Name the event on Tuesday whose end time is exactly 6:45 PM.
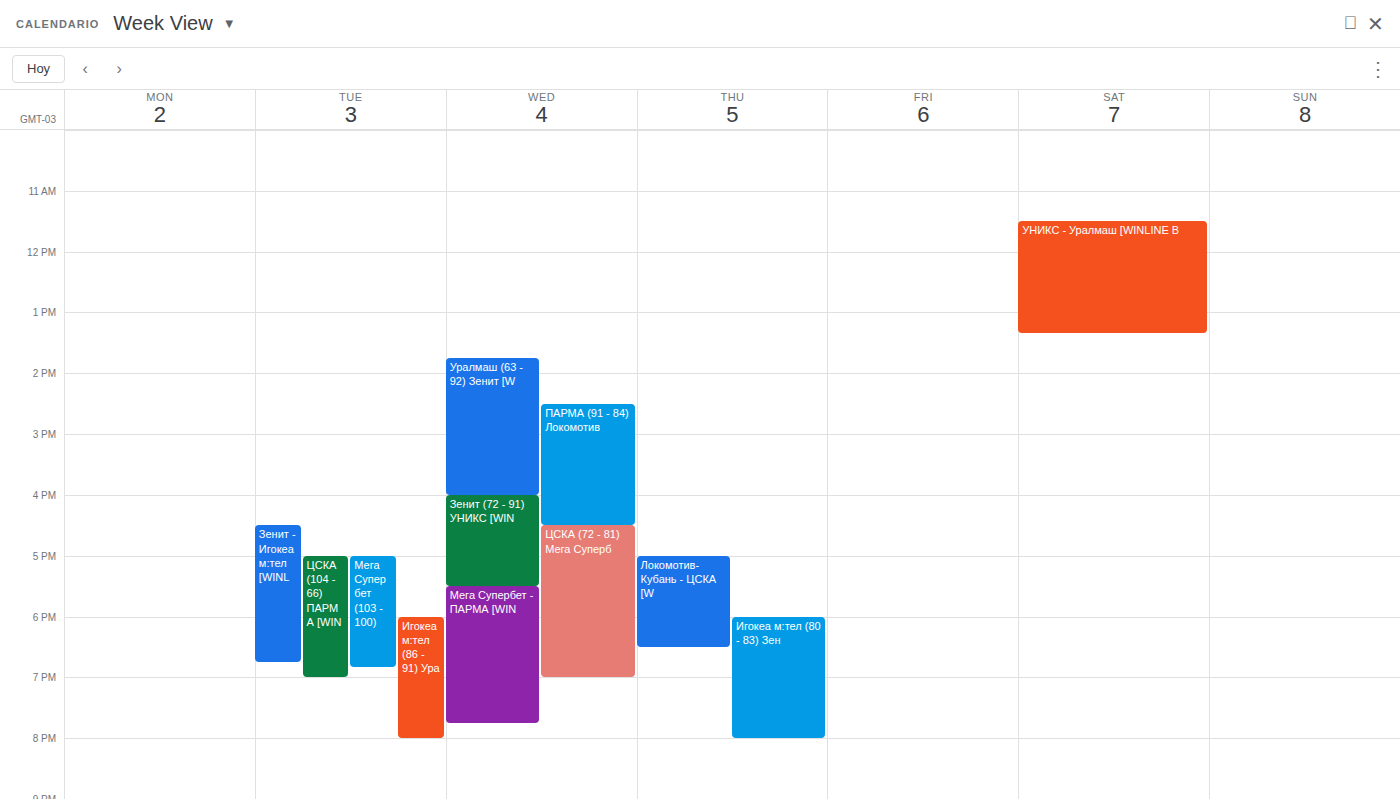
"Зенит - Игокеа м:тел [WINL"